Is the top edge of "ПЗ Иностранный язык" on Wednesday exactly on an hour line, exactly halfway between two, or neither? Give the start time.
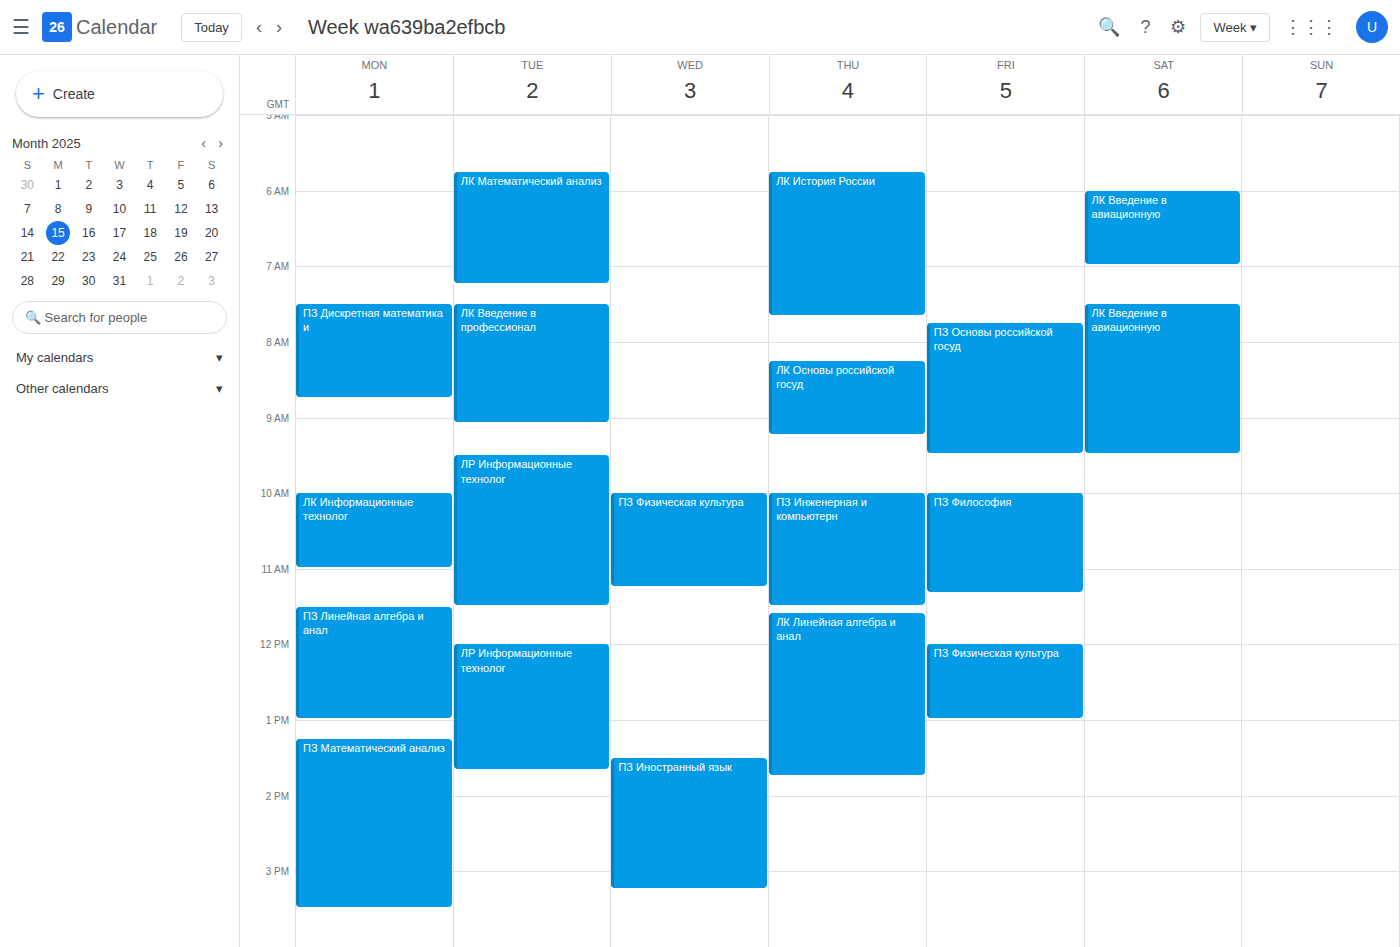
13:30 -- halfway between the 13:00 and 14:00 lines.